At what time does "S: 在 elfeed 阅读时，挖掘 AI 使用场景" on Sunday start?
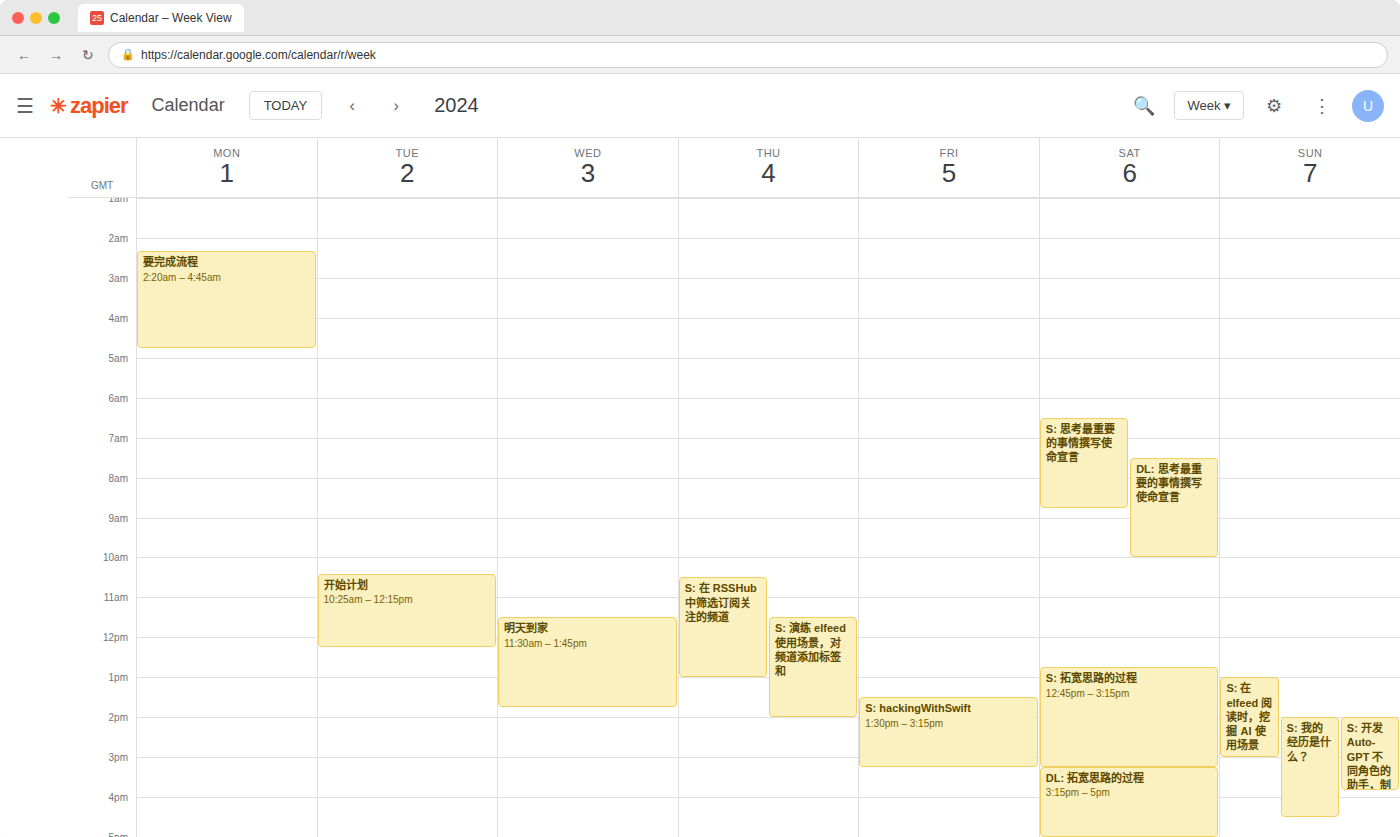
1:00 PM